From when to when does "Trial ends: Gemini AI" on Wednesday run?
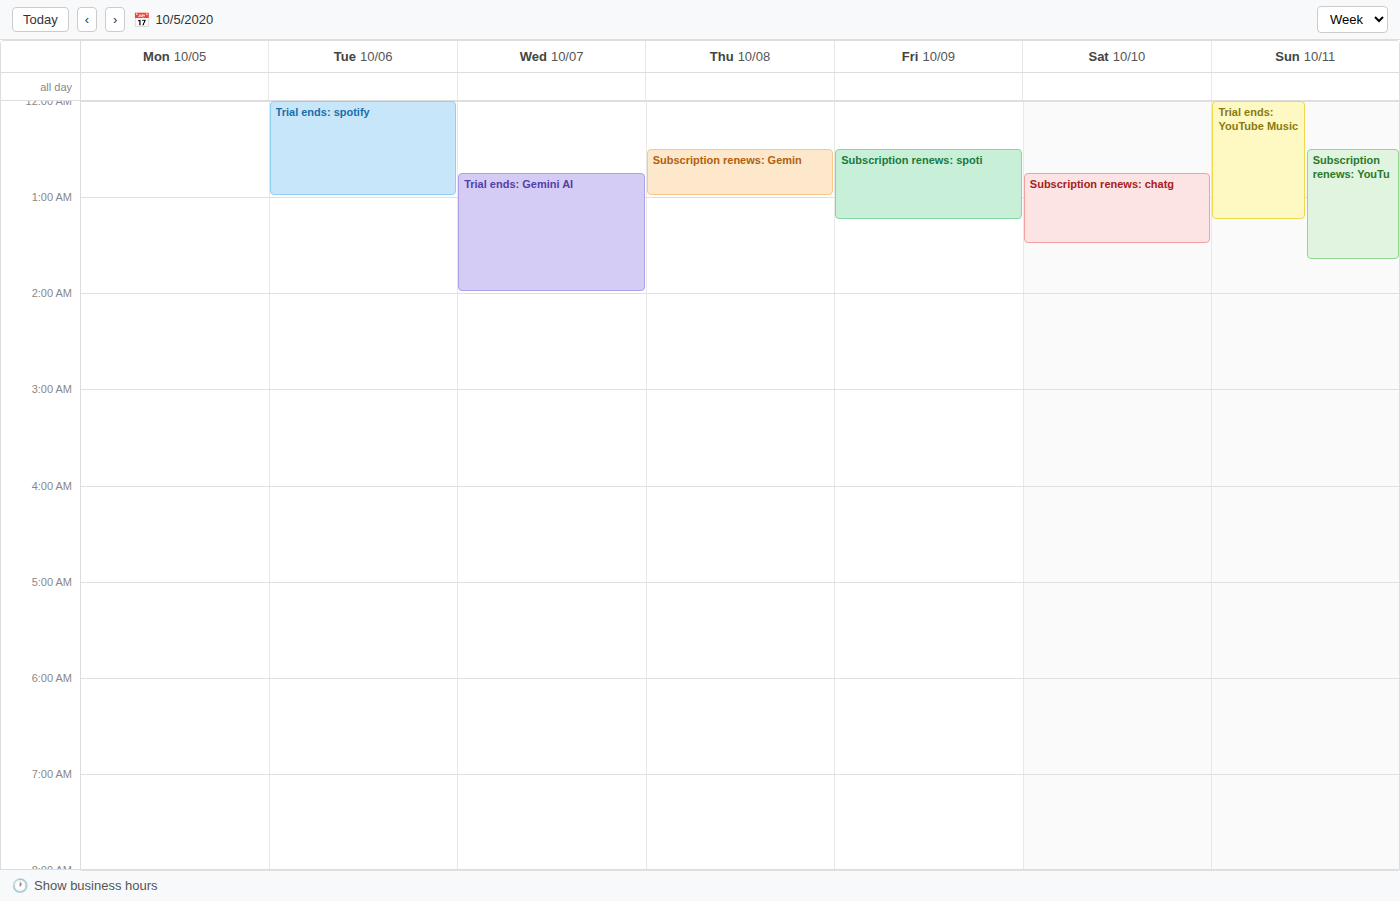
12:45 AM to 2:00 AM